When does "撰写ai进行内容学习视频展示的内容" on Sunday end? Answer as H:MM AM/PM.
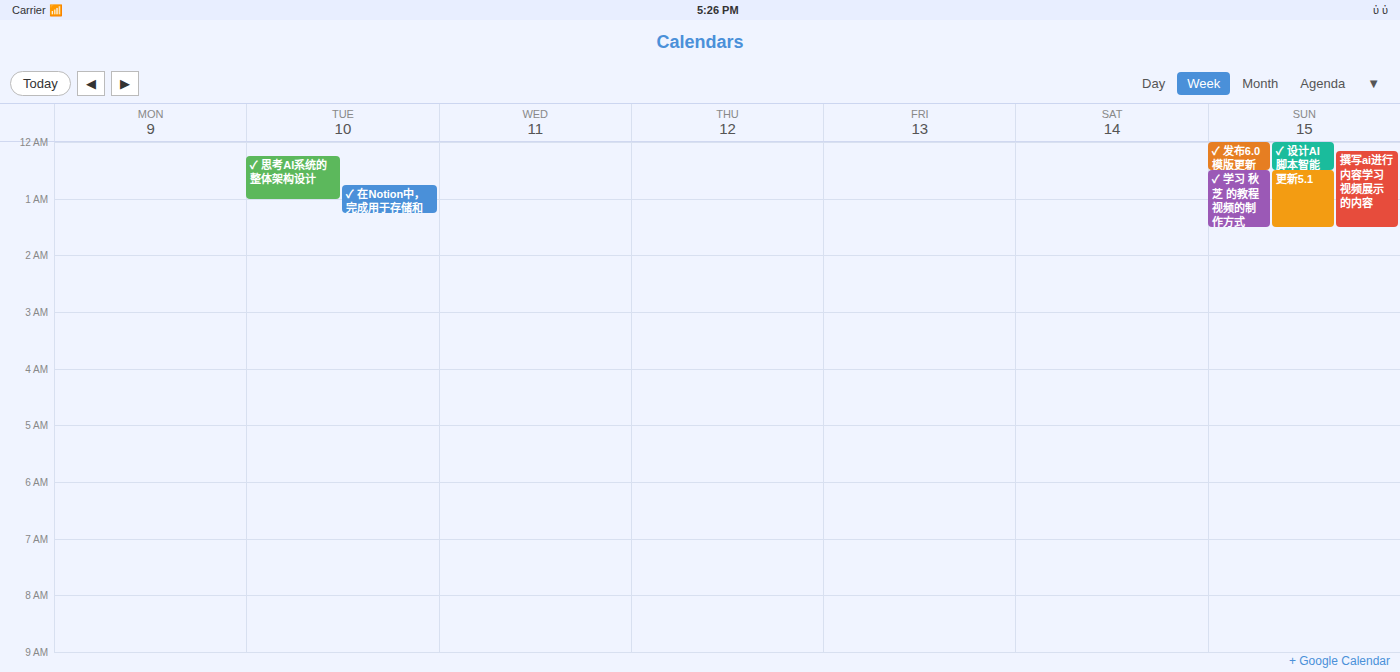
1:30 AM